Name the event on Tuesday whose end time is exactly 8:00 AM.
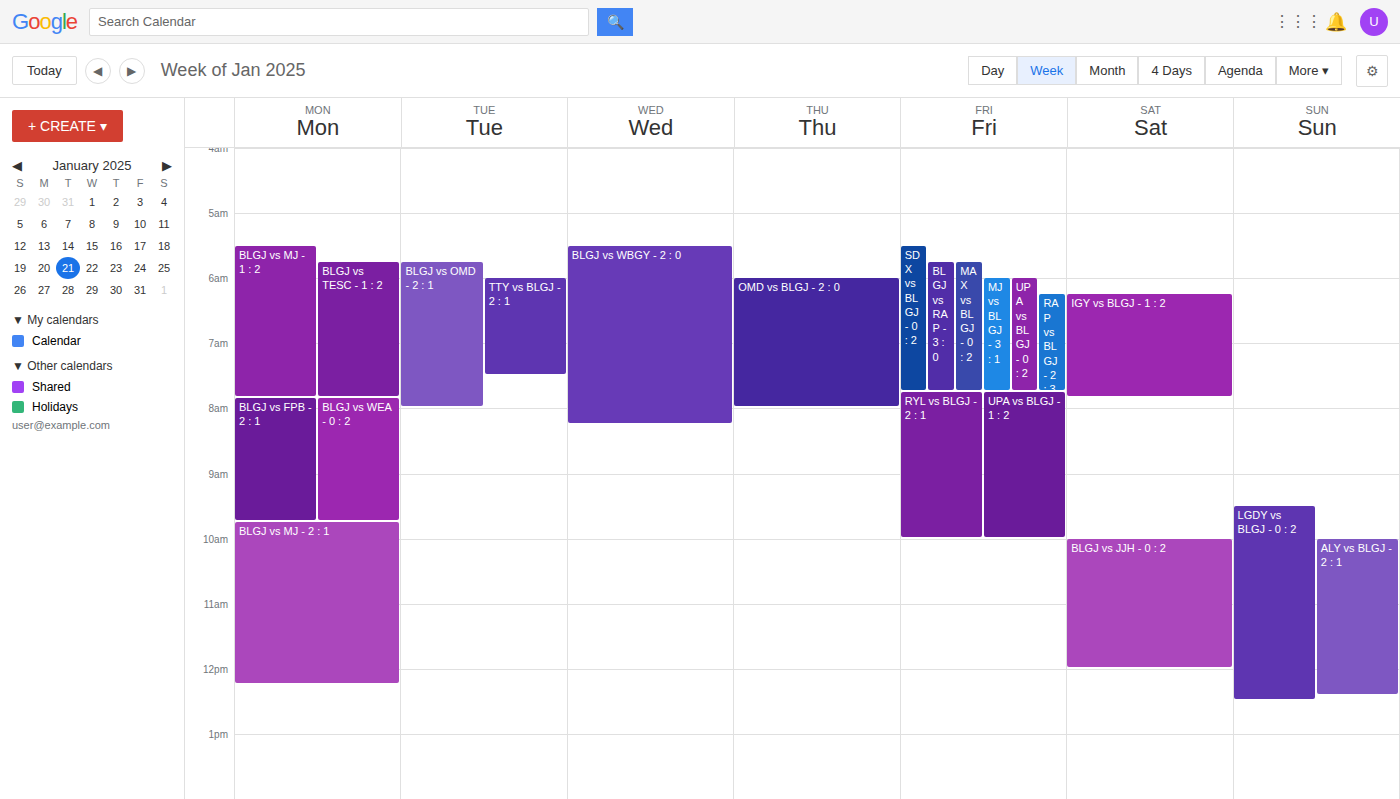
"BLGJ vs OMD - 2 : 1"